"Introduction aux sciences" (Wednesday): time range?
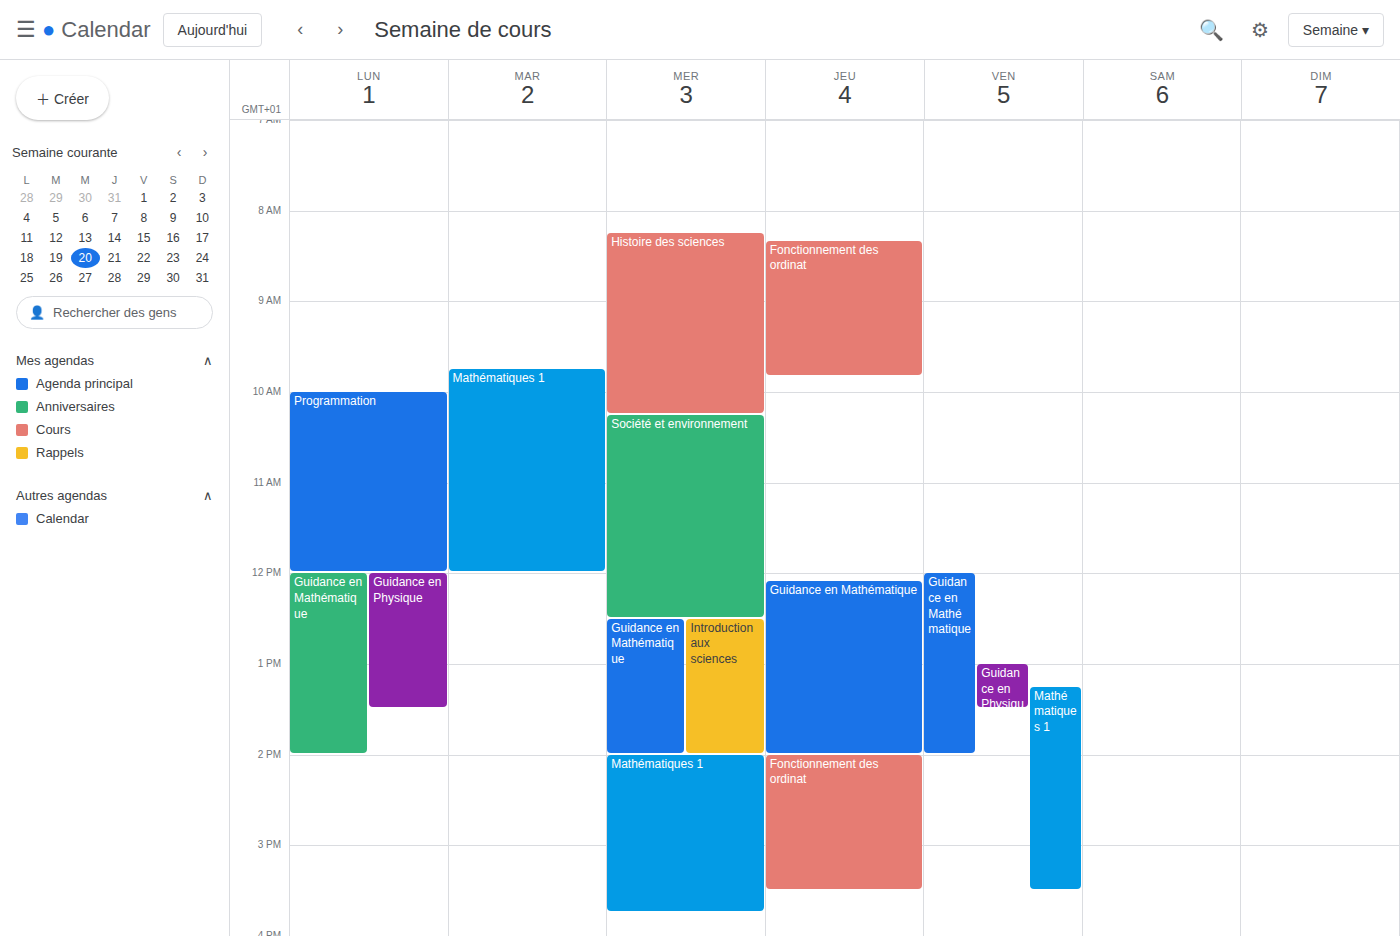
12:30 PM to 2:00 PM